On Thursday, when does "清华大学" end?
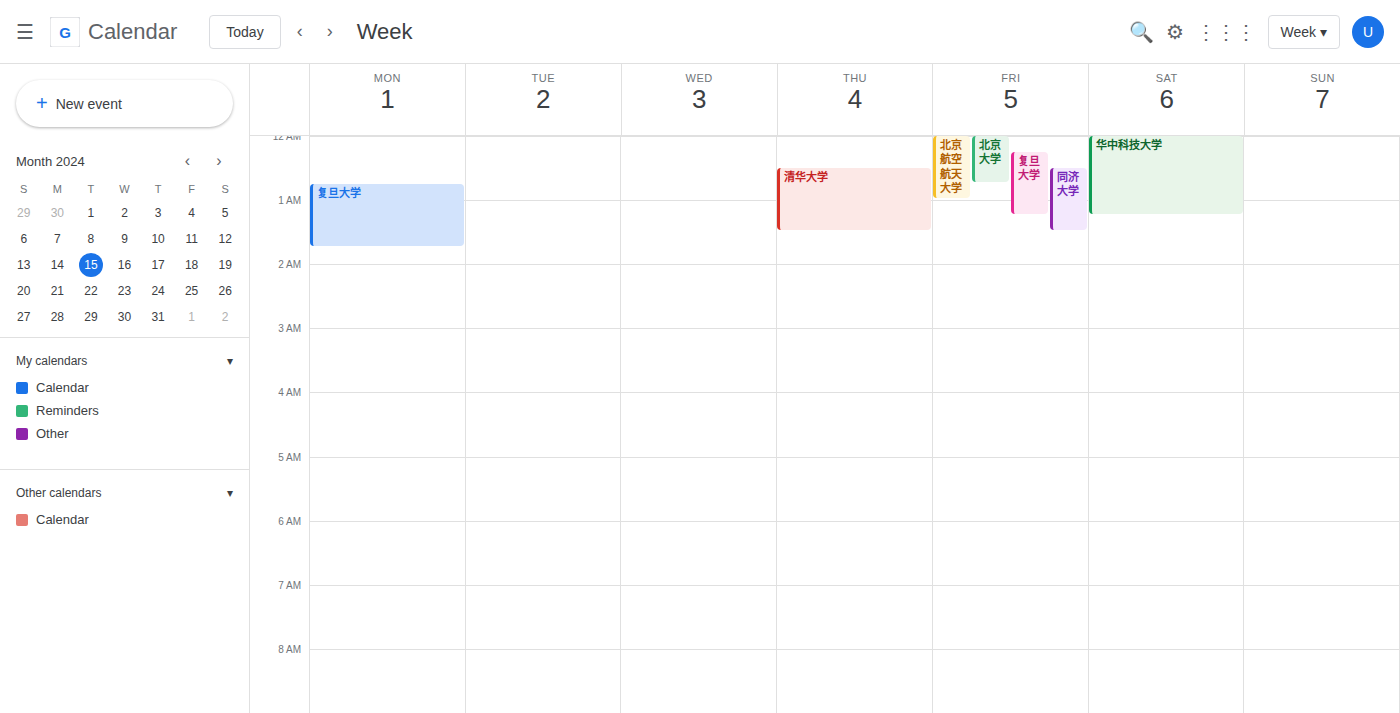
1:30 AM